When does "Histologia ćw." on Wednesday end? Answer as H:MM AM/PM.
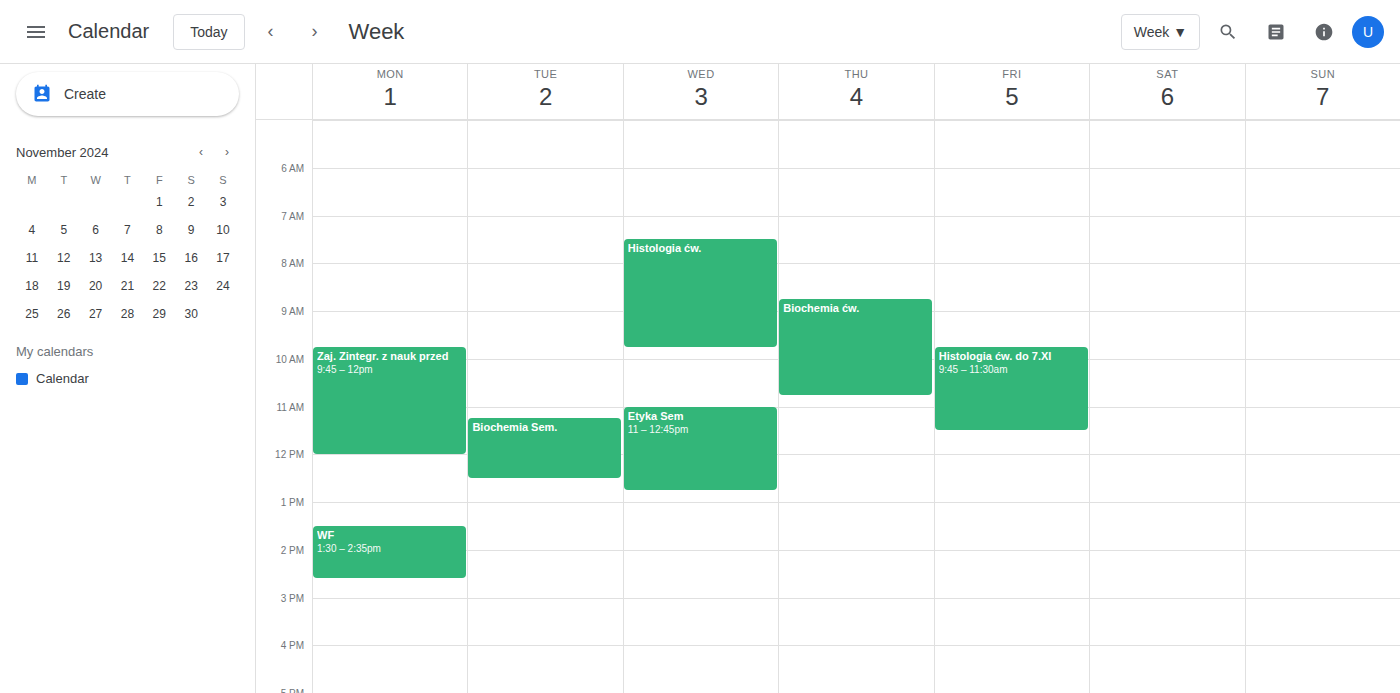
9:45 AM